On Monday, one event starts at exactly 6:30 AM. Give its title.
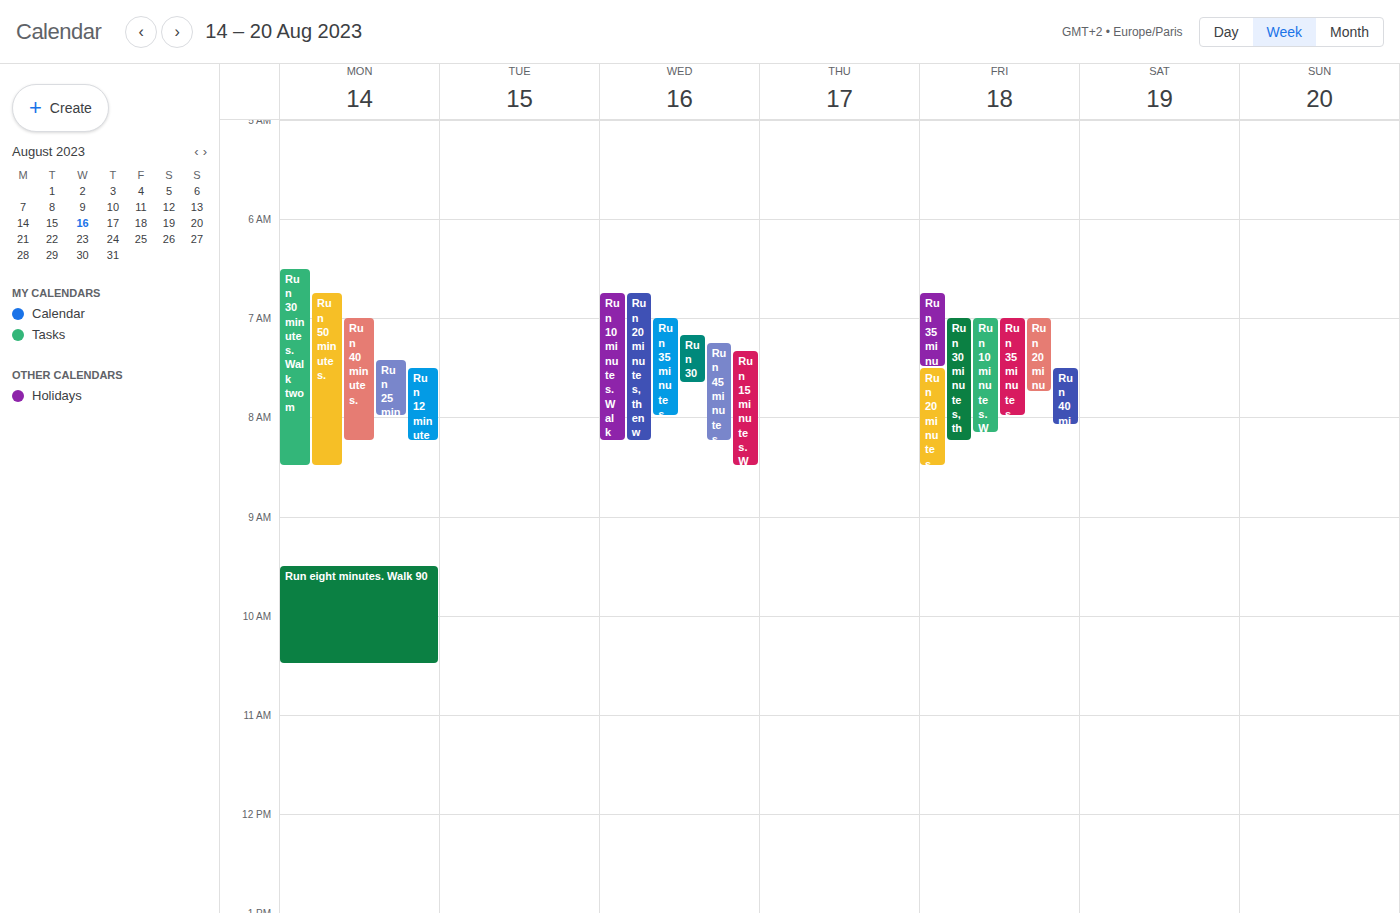
"Run 30 minutes. Walk two m"